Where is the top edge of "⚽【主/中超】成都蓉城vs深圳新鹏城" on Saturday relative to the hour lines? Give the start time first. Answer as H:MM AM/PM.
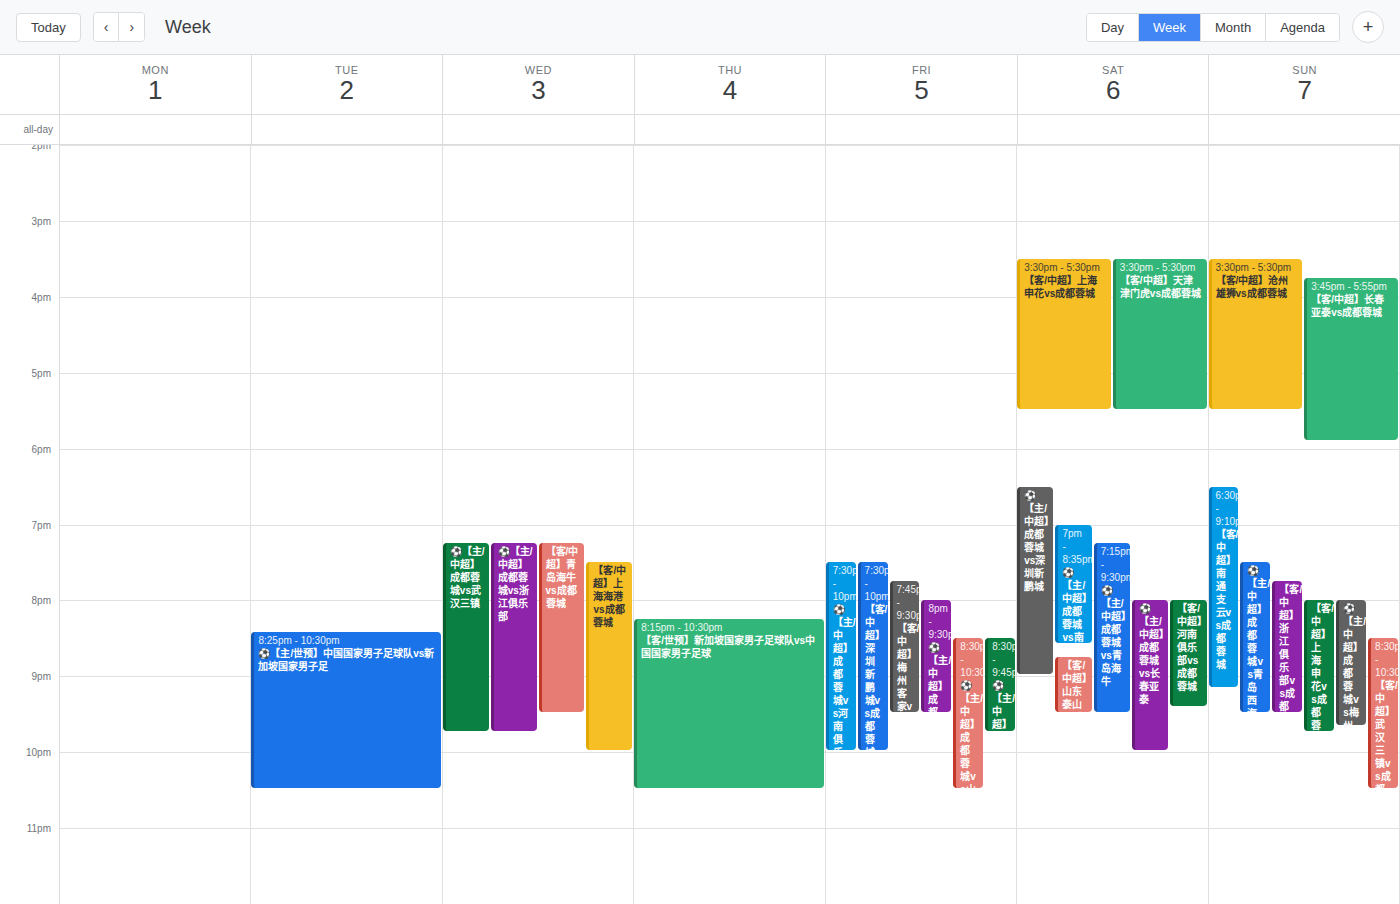
6:30 PM -- halfway between the 6 PM and 7 PM lines.